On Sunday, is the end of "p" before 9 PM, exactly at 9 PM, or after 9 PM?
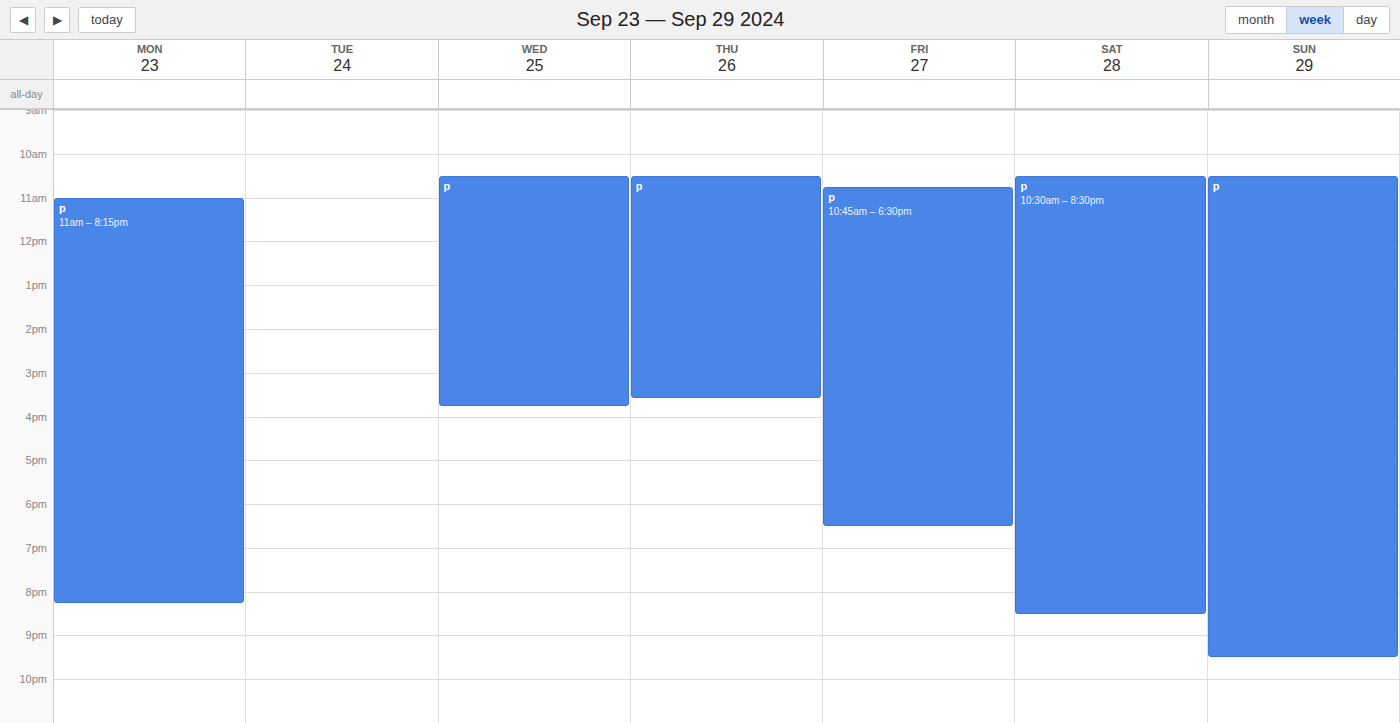
9:30 PM -- after 9 PM, 30 minutes below the 9 PM line.